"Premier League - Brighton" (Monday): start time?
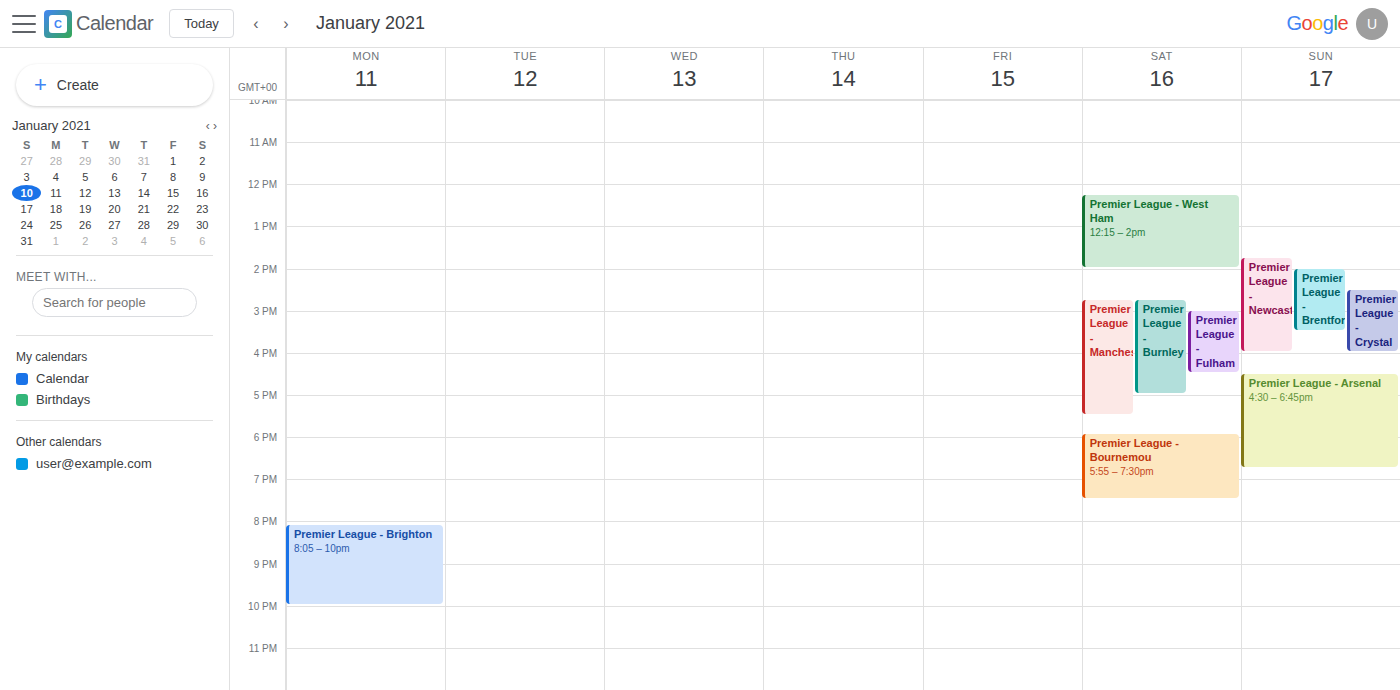
8:05 PM